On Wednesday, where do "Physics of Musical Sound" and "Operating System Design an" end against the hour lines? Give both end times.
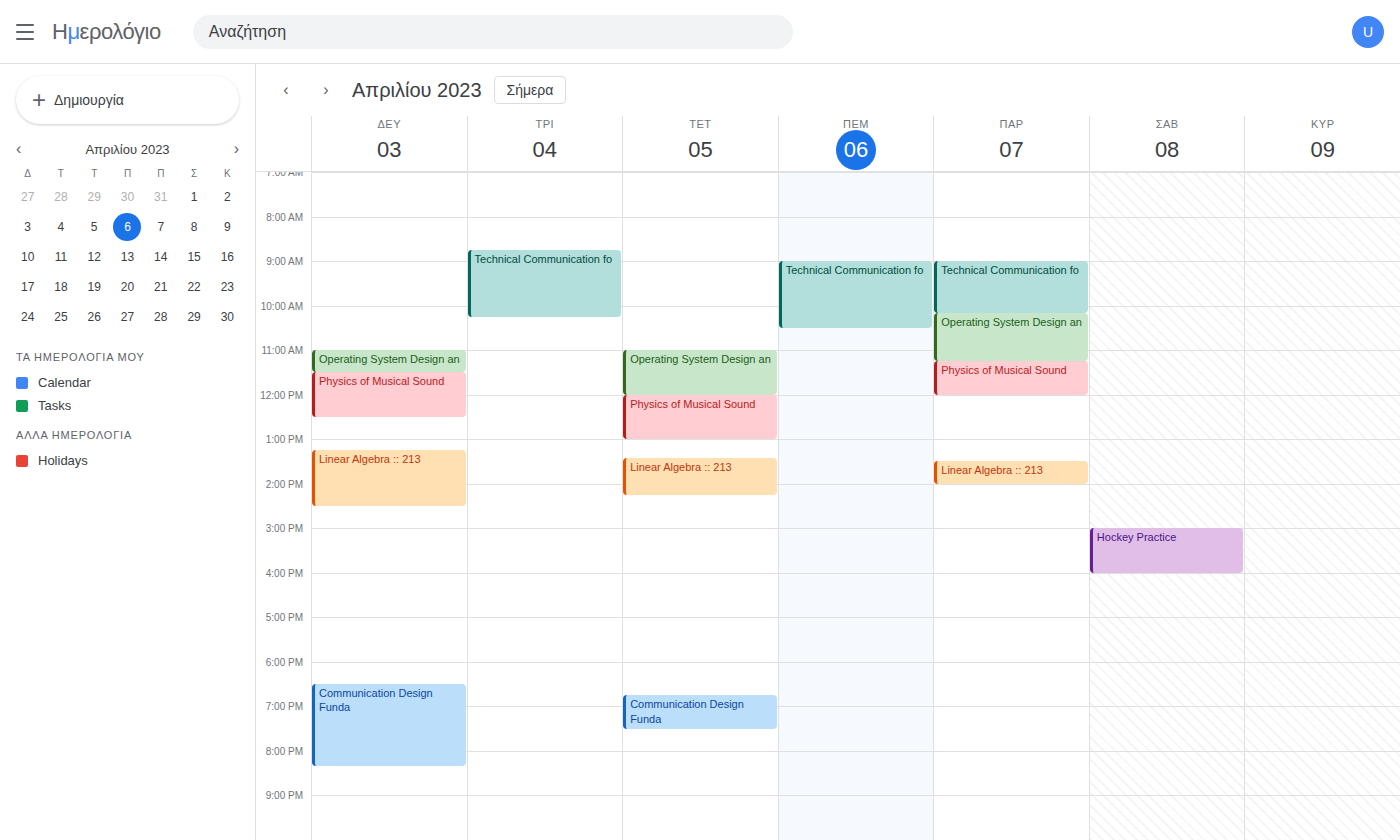
"Physics of Musical Sound": 1:00 PM, exactly on the 1 PM line. "Operating System Design an": 12:00 PM, exactly on the 12 PM line.